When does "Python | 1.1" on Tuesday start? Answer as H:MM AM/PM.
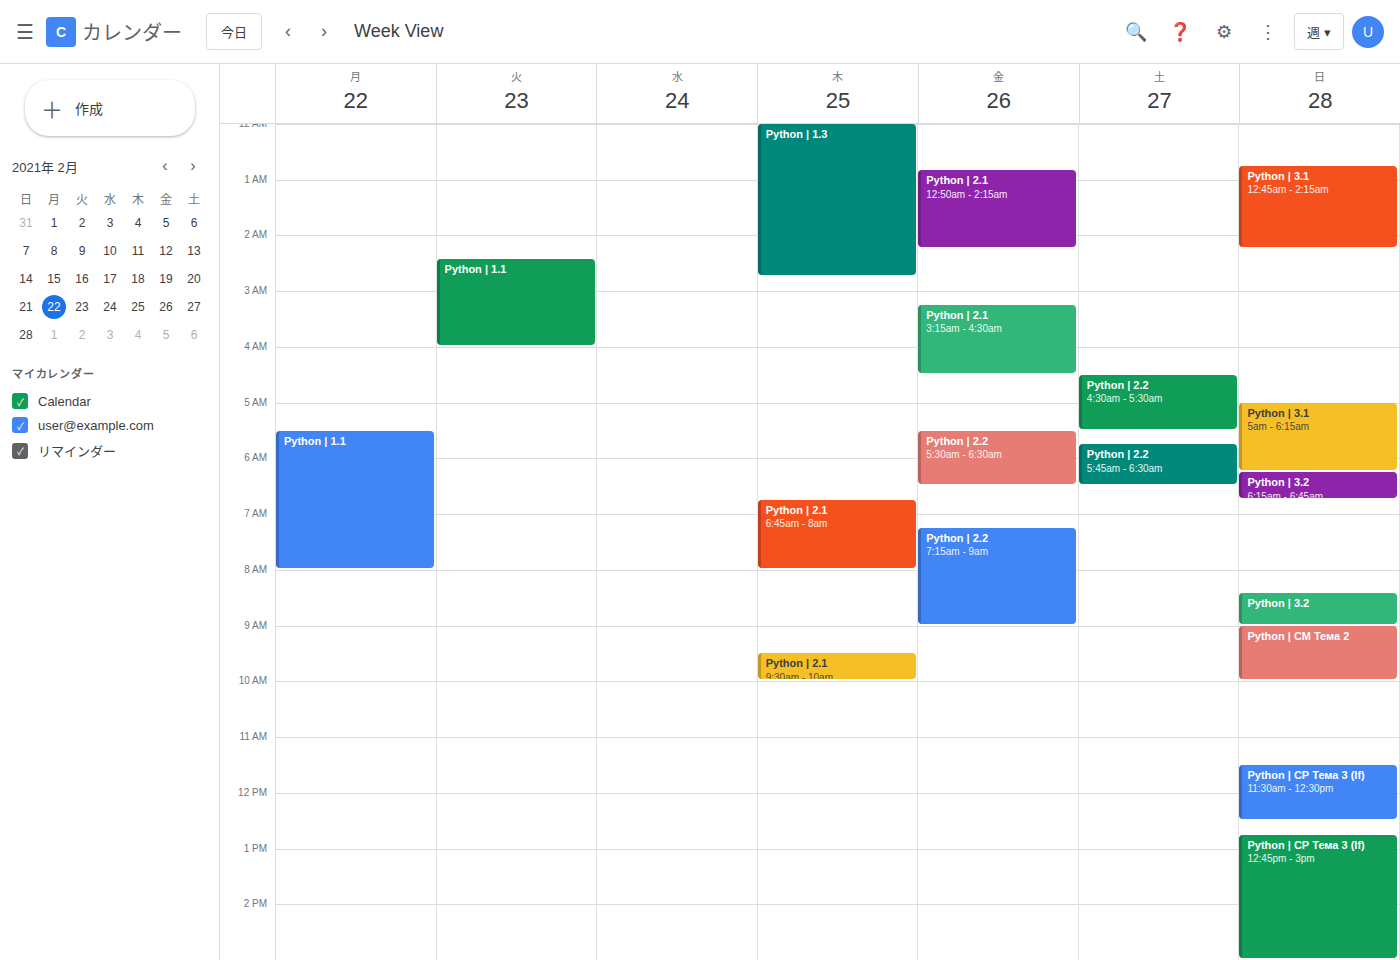
2:25 AM